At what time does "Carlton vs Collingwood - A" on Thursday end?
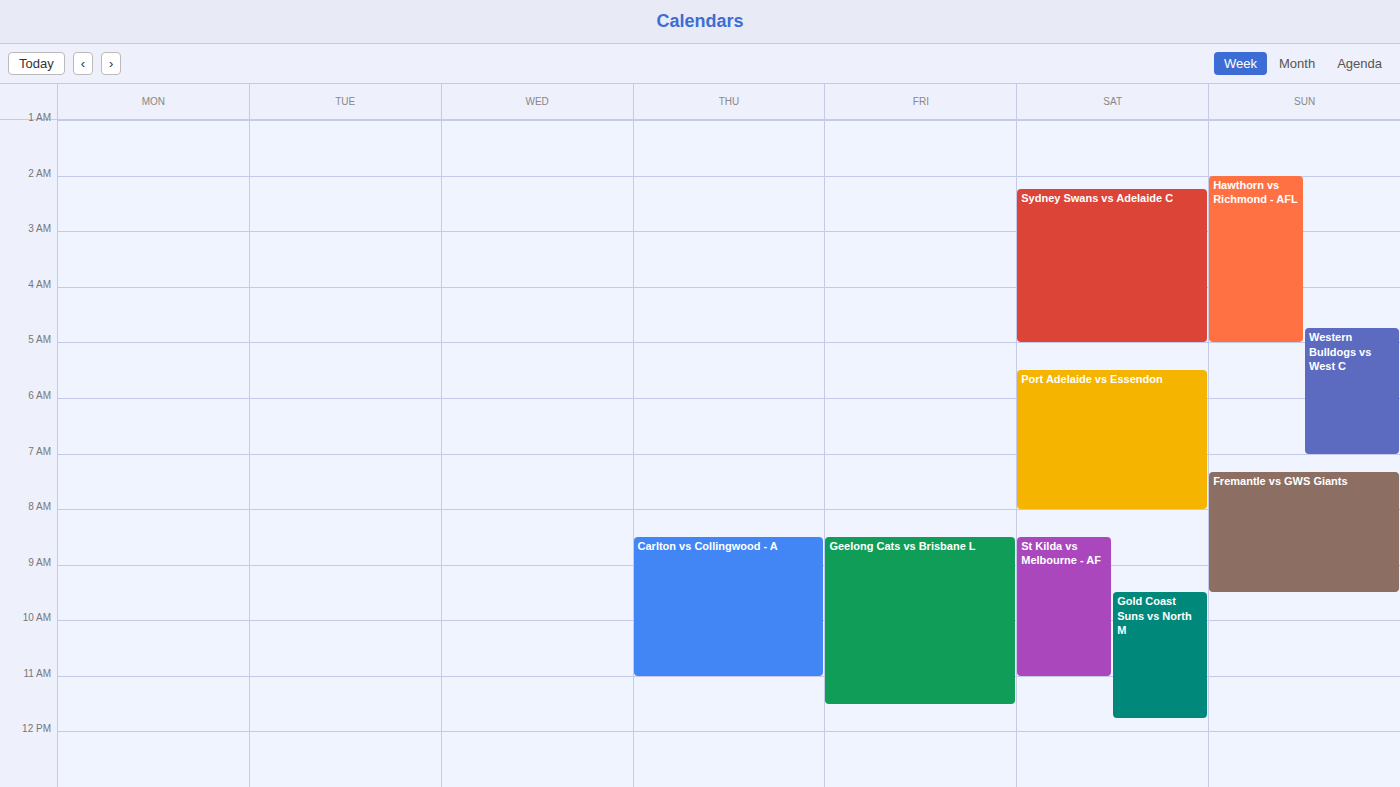
11:00 AM